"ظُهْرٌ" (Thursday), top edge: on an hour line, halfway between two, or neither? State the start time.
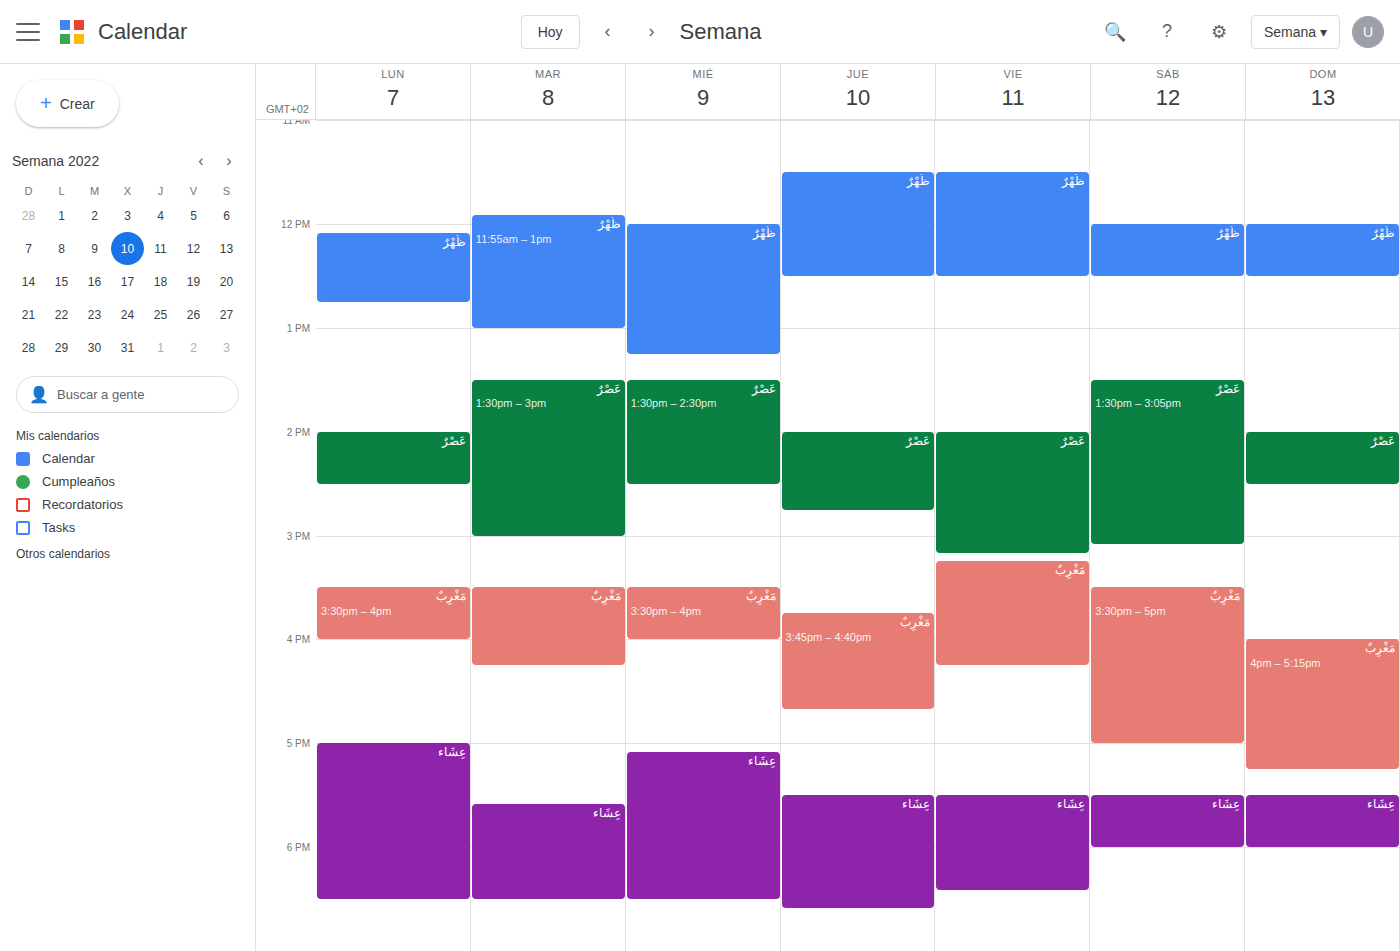
11:30 AM -- halfway between the 11 AM and 12 PM lines.